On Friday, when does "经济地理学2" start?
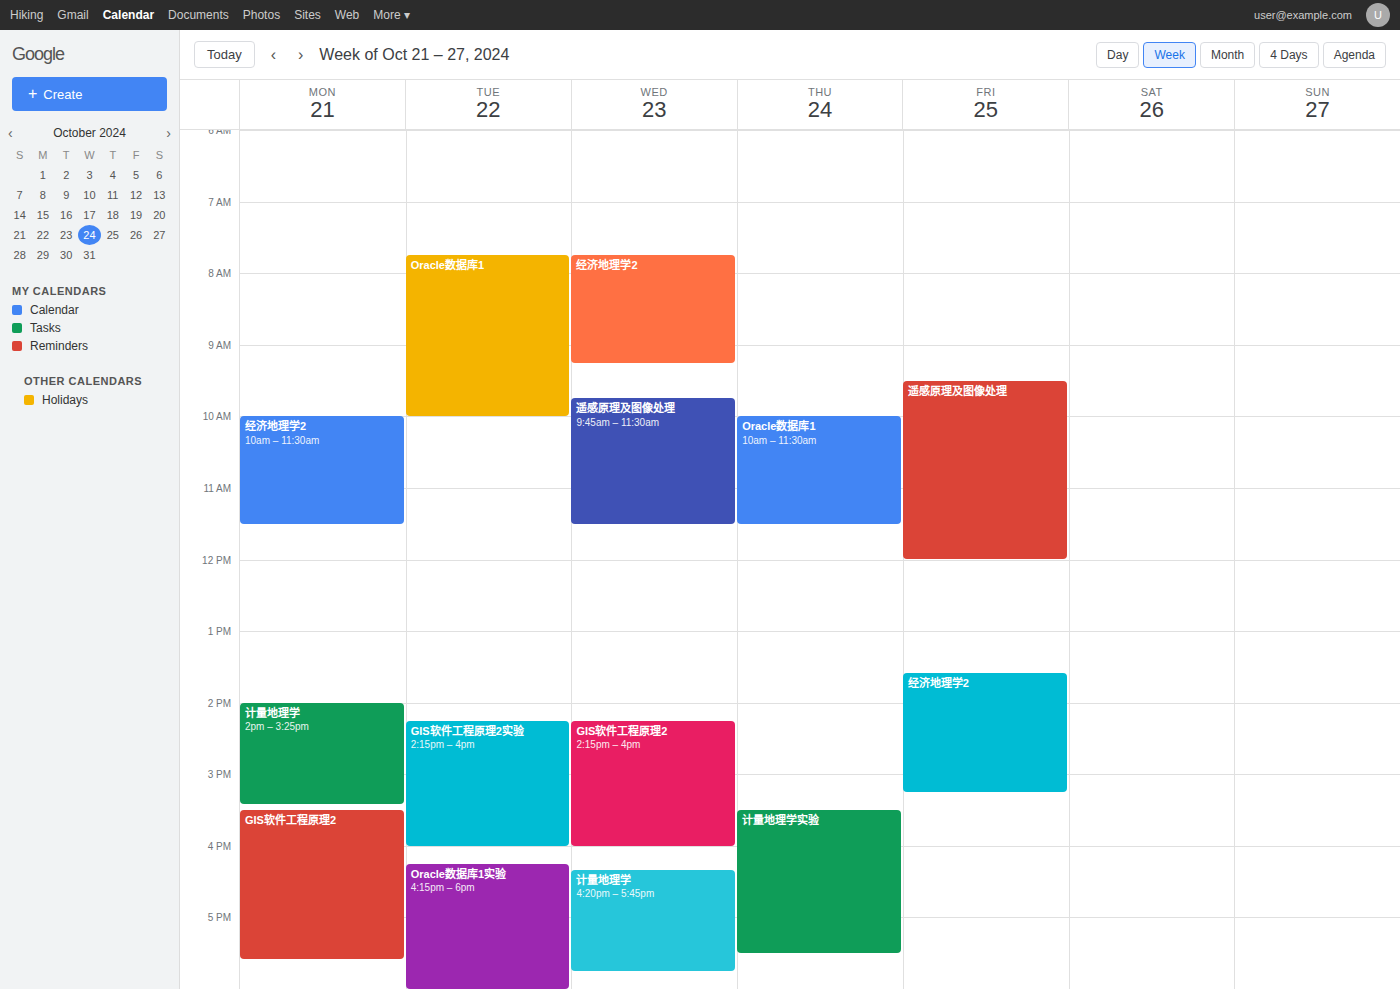
1:35 PM